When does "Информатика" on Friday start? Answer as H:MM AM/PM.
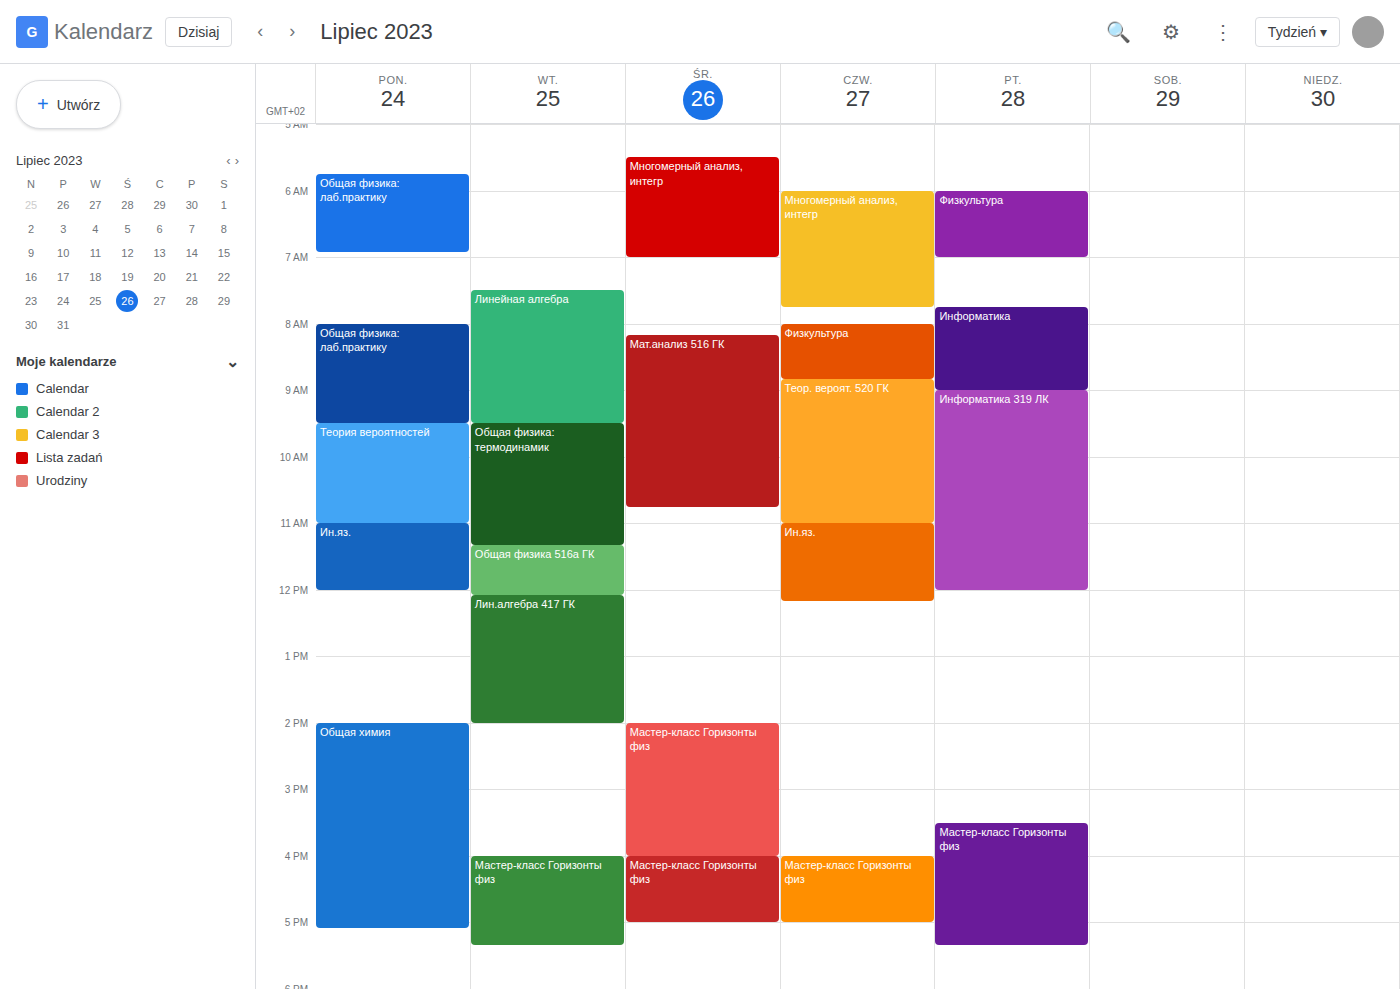
7:45 AM